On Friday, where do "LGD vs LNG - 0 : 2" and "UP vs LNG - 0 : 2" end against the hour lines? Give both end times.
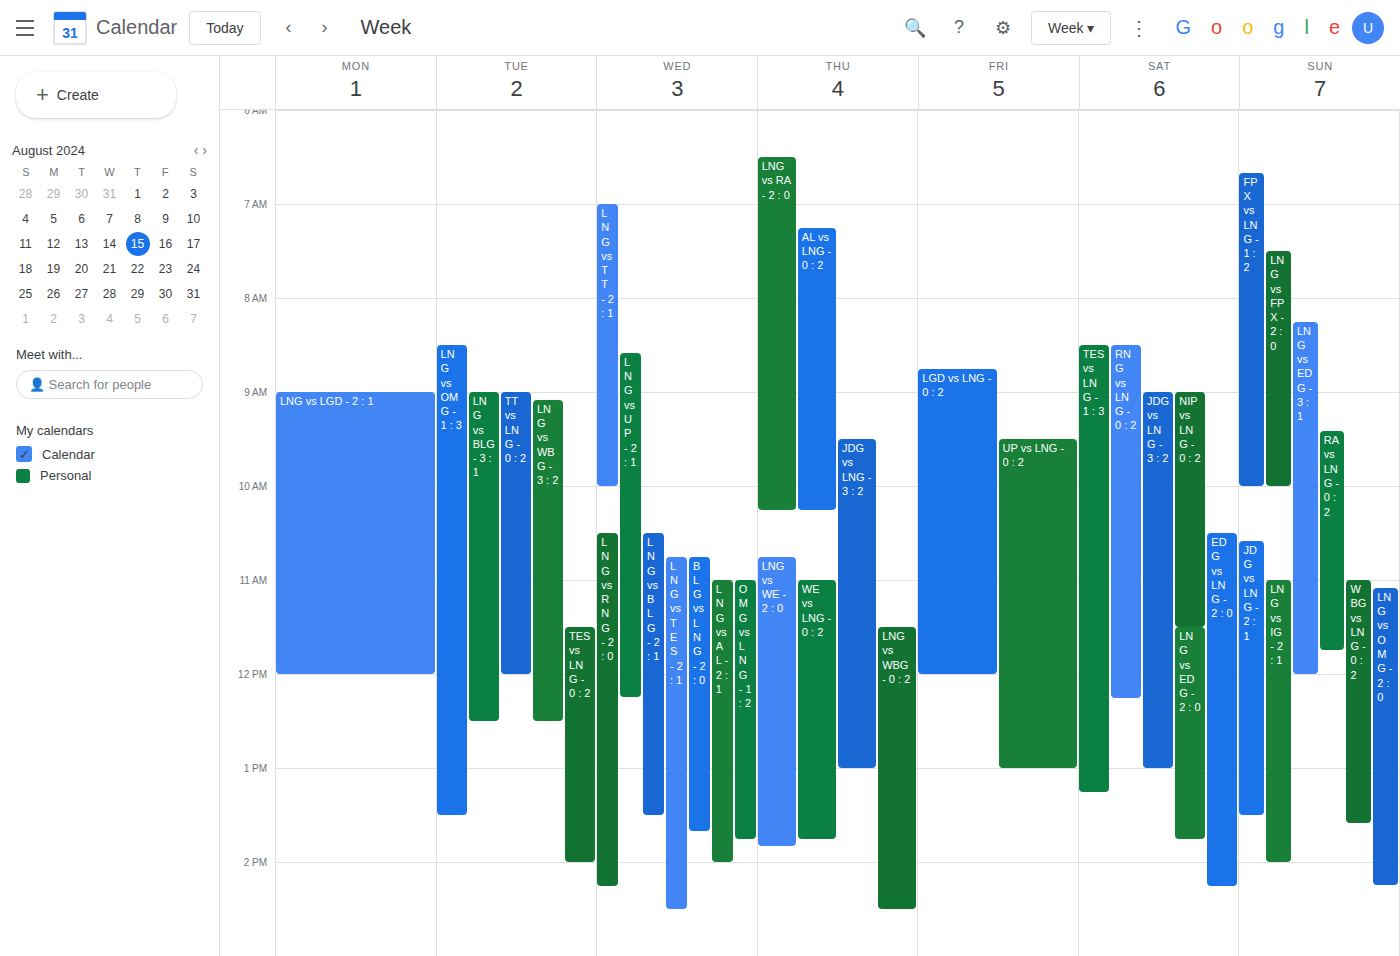
"LGD vs LNG - 0 : 2": 12:00 PM, exactly on the 12 PM line. "UP vs LNG - 0 : 2": 1:00 PM, exactly on the 1 PM line.